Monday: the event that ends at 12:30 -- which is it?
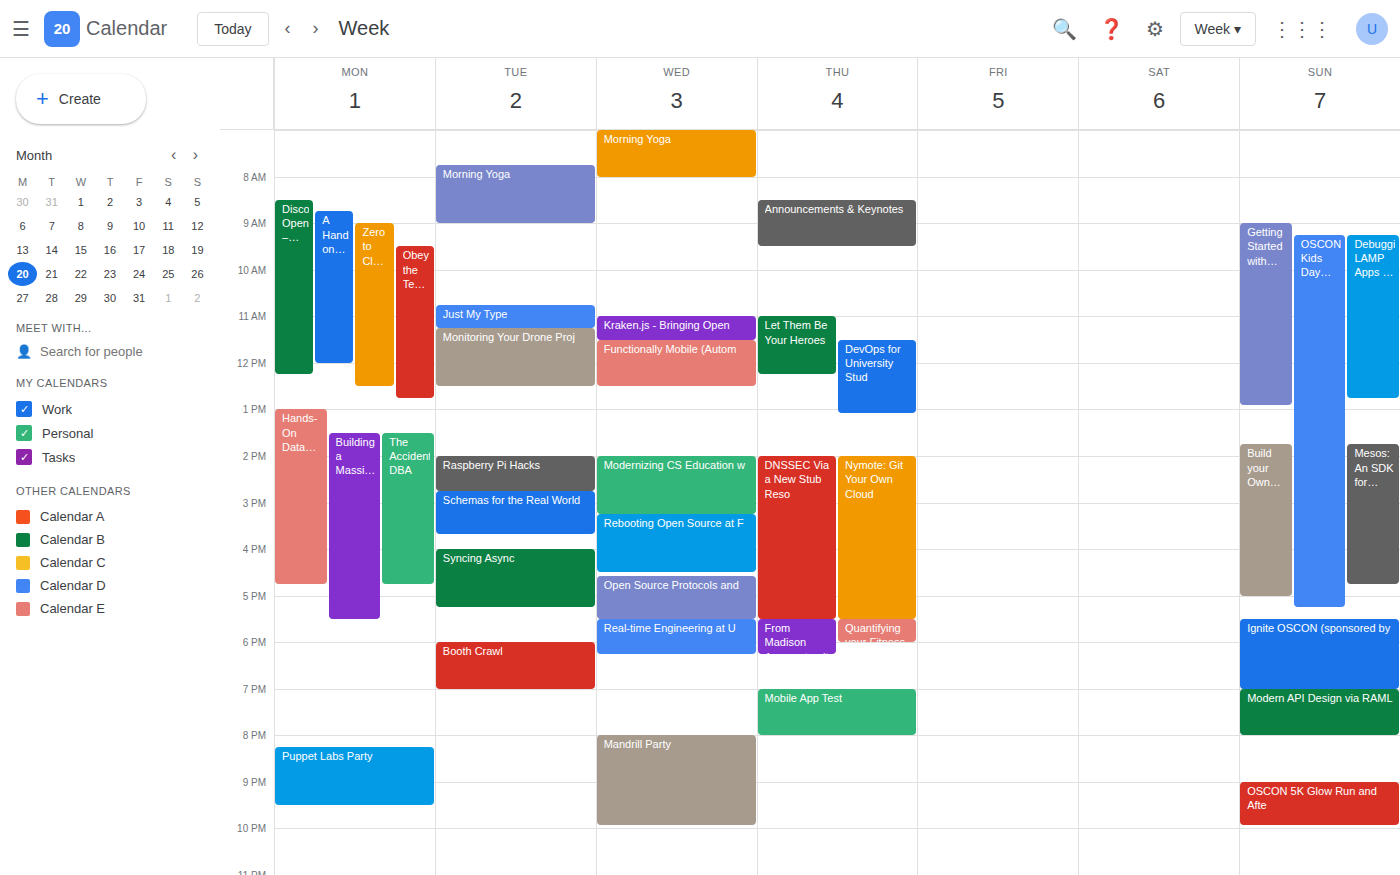
"Zero to Cloud with @Netfli"